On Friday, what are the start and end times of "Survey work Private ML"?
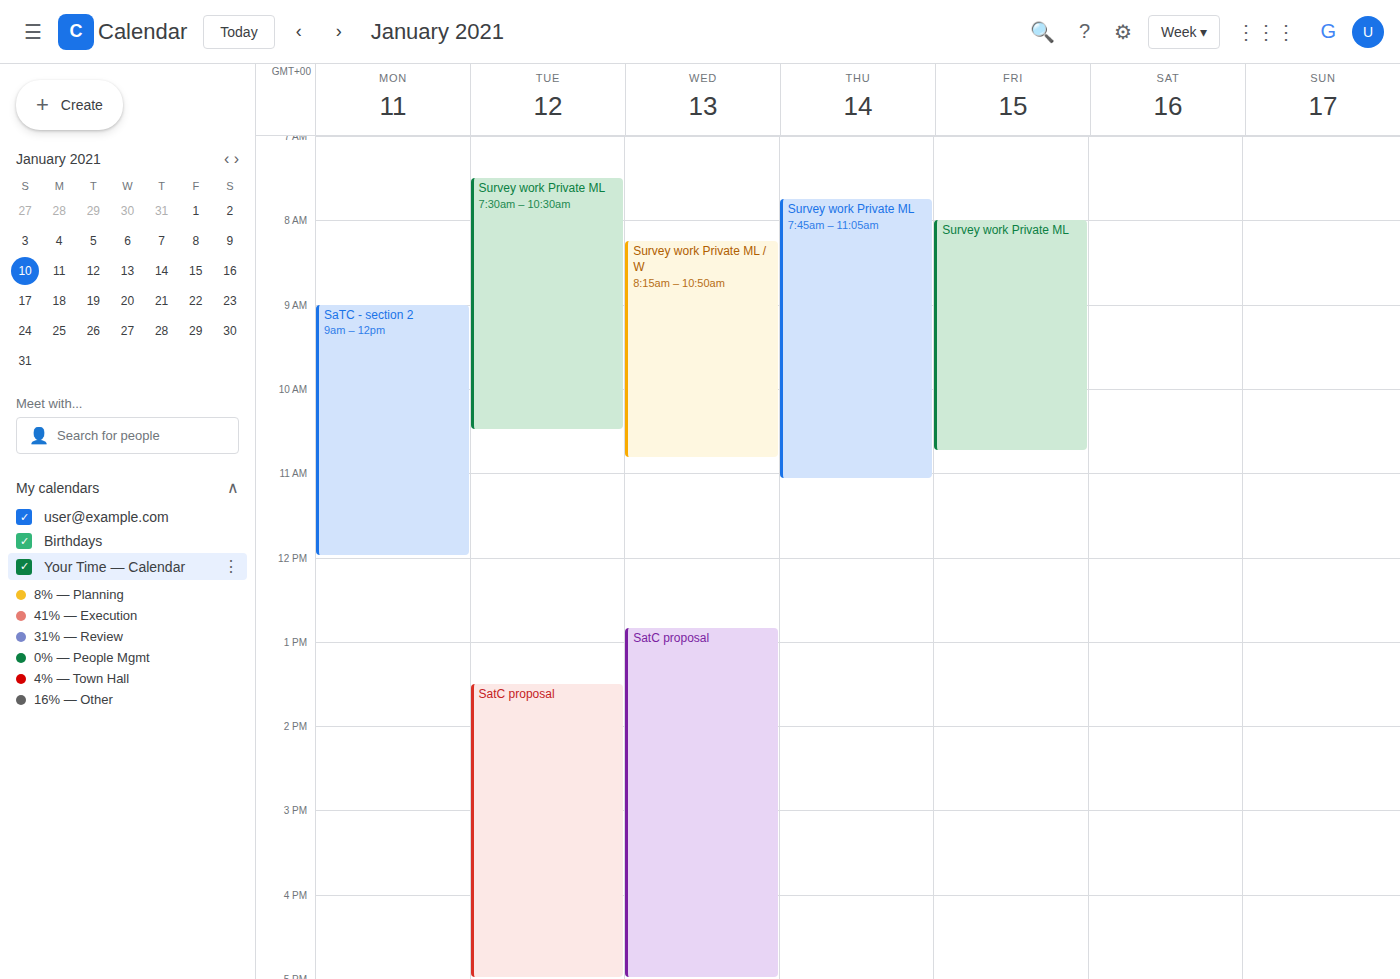
8:00 AM to 10:45 AM